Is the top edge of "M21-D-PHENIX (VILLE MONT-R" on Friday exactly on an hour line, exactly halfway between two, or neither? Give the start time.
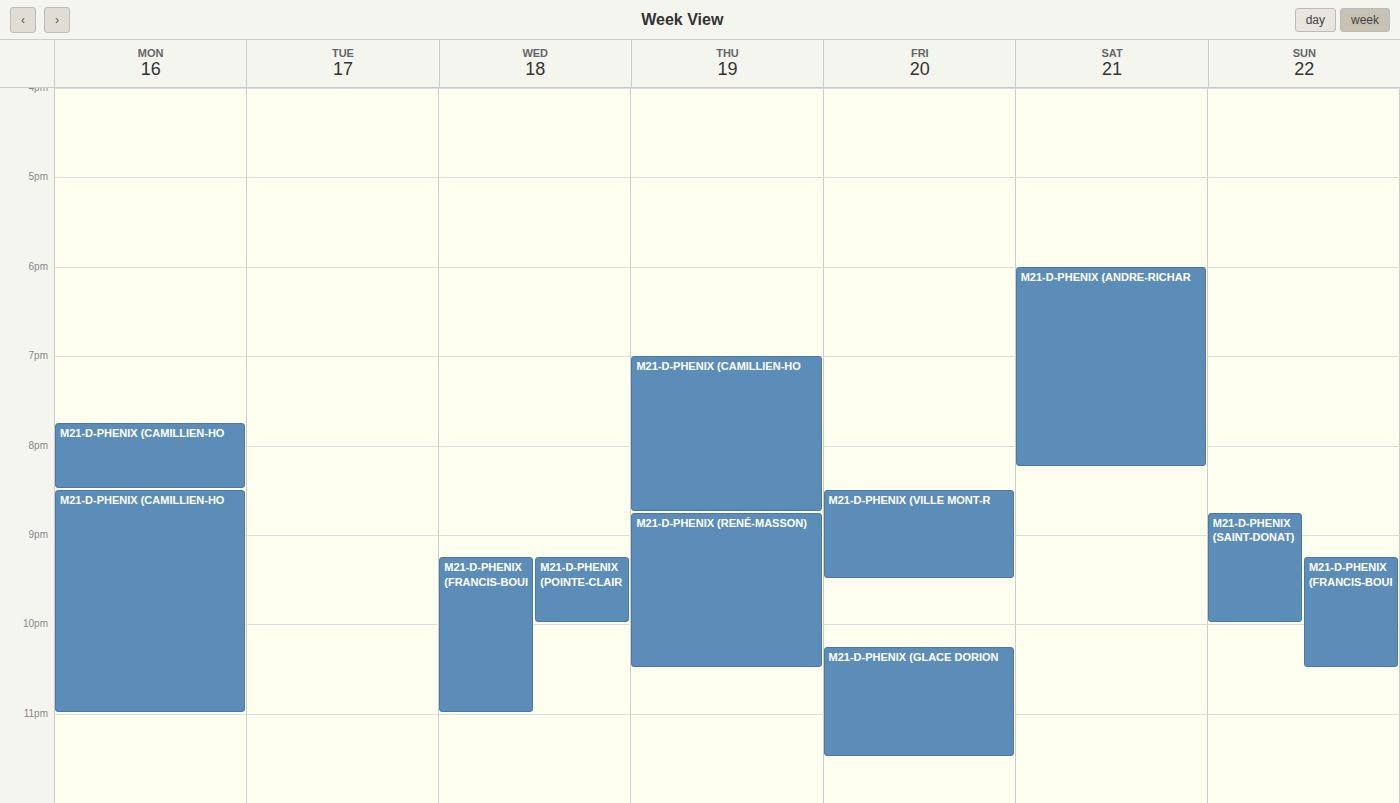
20:30 -- halfway between the 20:00 and 21:00 lines.